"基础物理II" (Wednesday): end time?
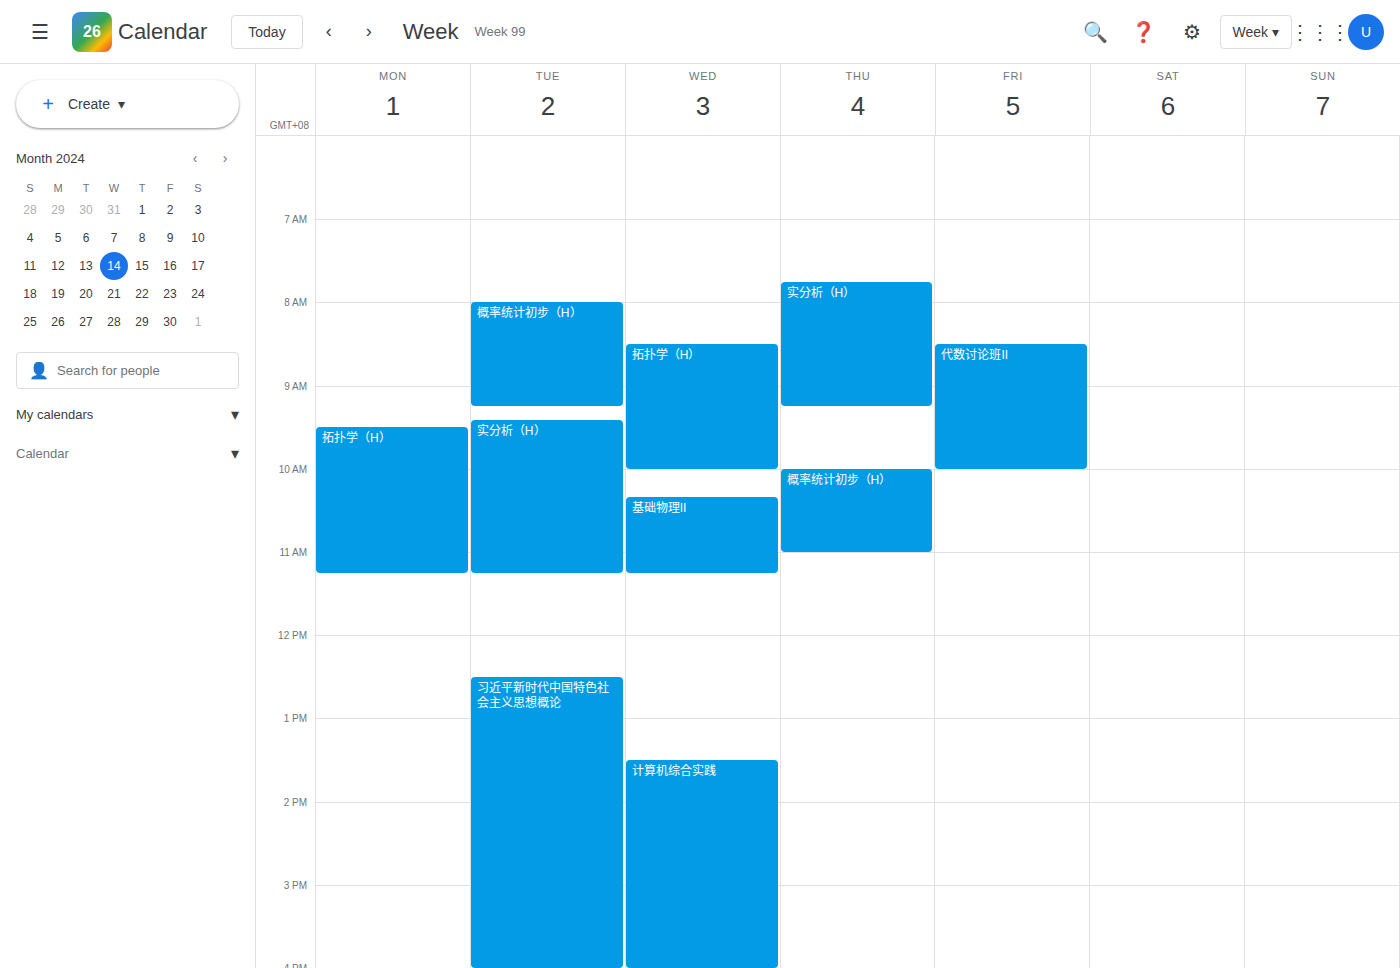
11:15 AM